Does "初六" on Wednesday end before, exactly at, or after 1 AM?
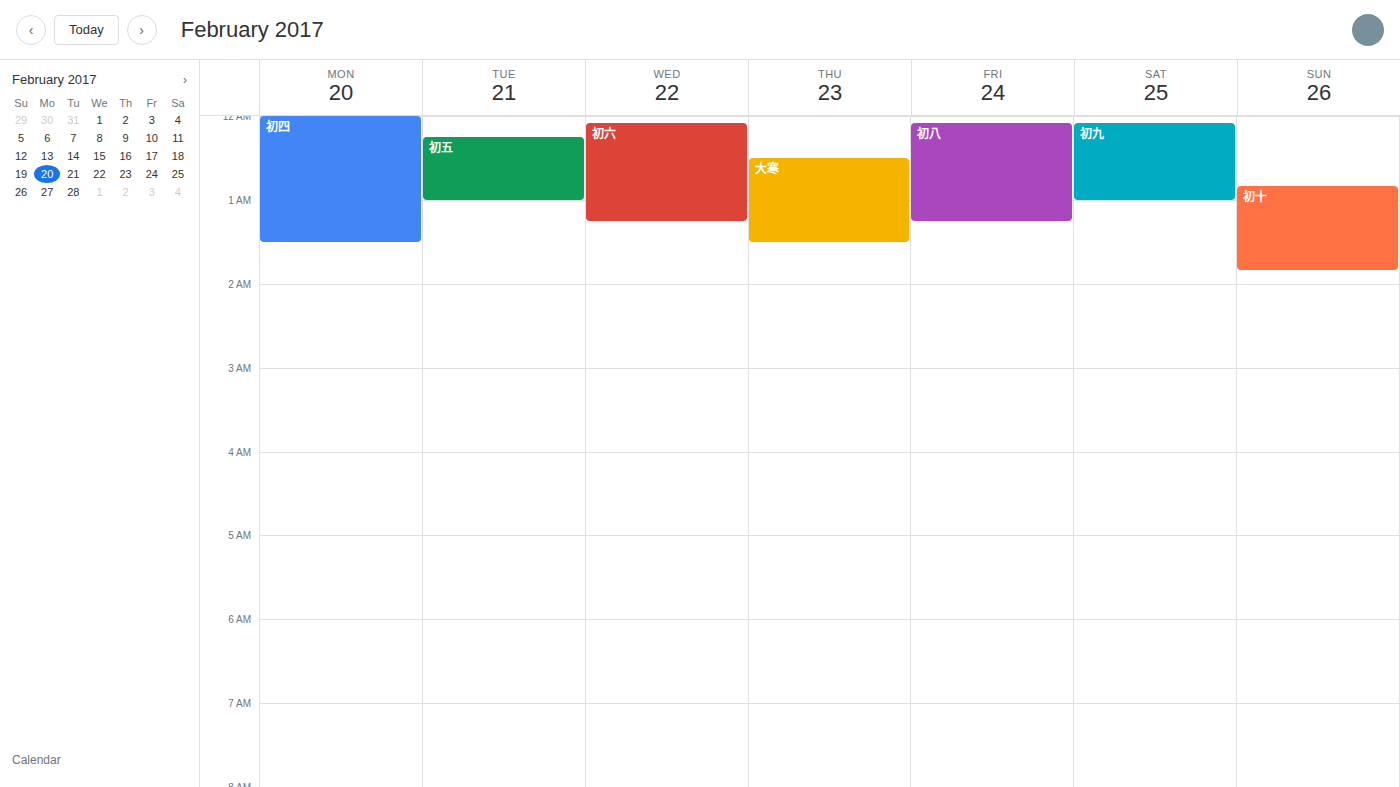
1:15 AM -- after 1 AM, 15 minutes below the 1 AM line.